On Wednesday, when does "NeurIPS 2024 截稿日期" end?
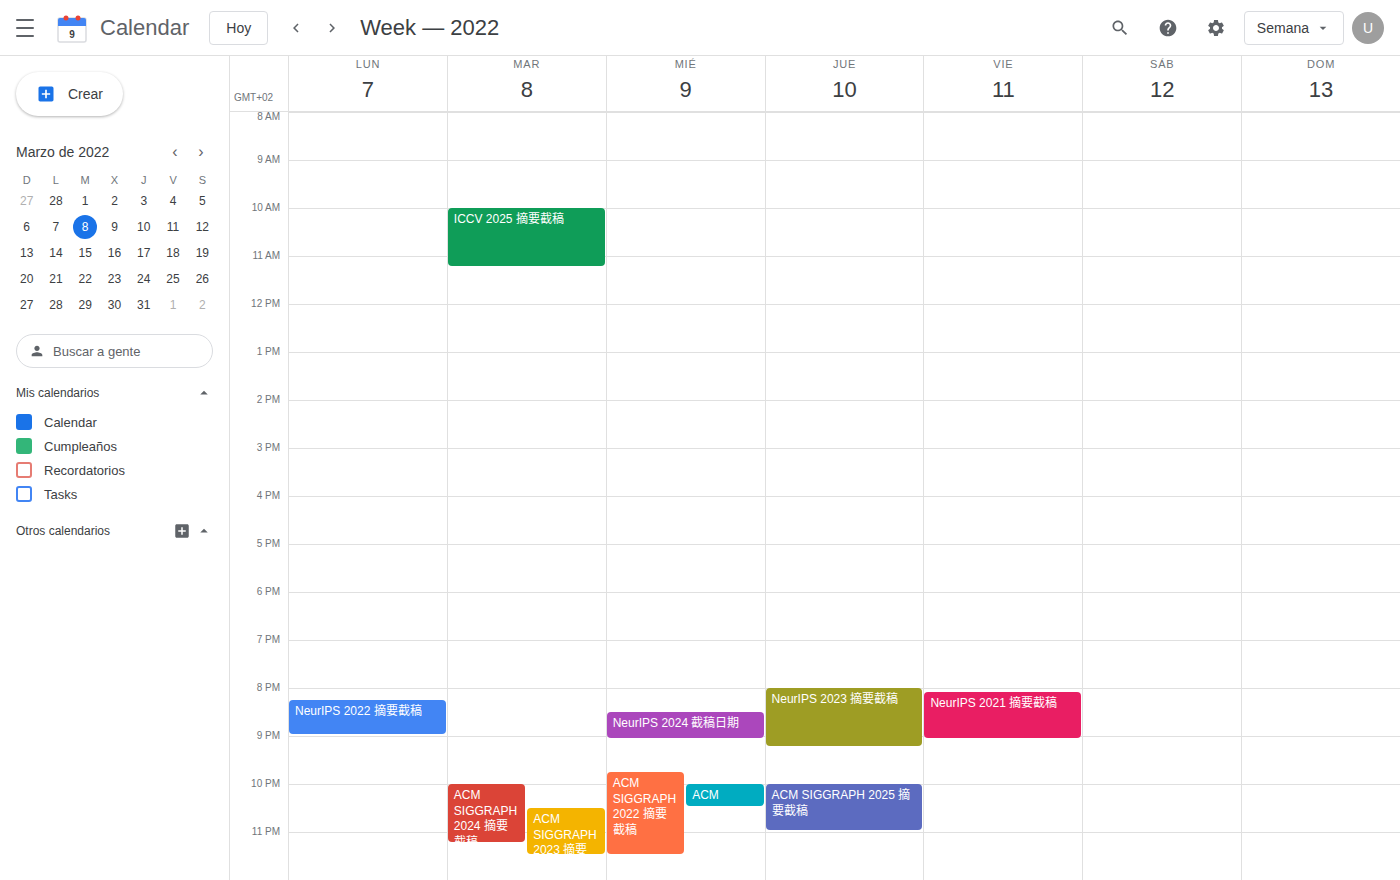
9:05 PM